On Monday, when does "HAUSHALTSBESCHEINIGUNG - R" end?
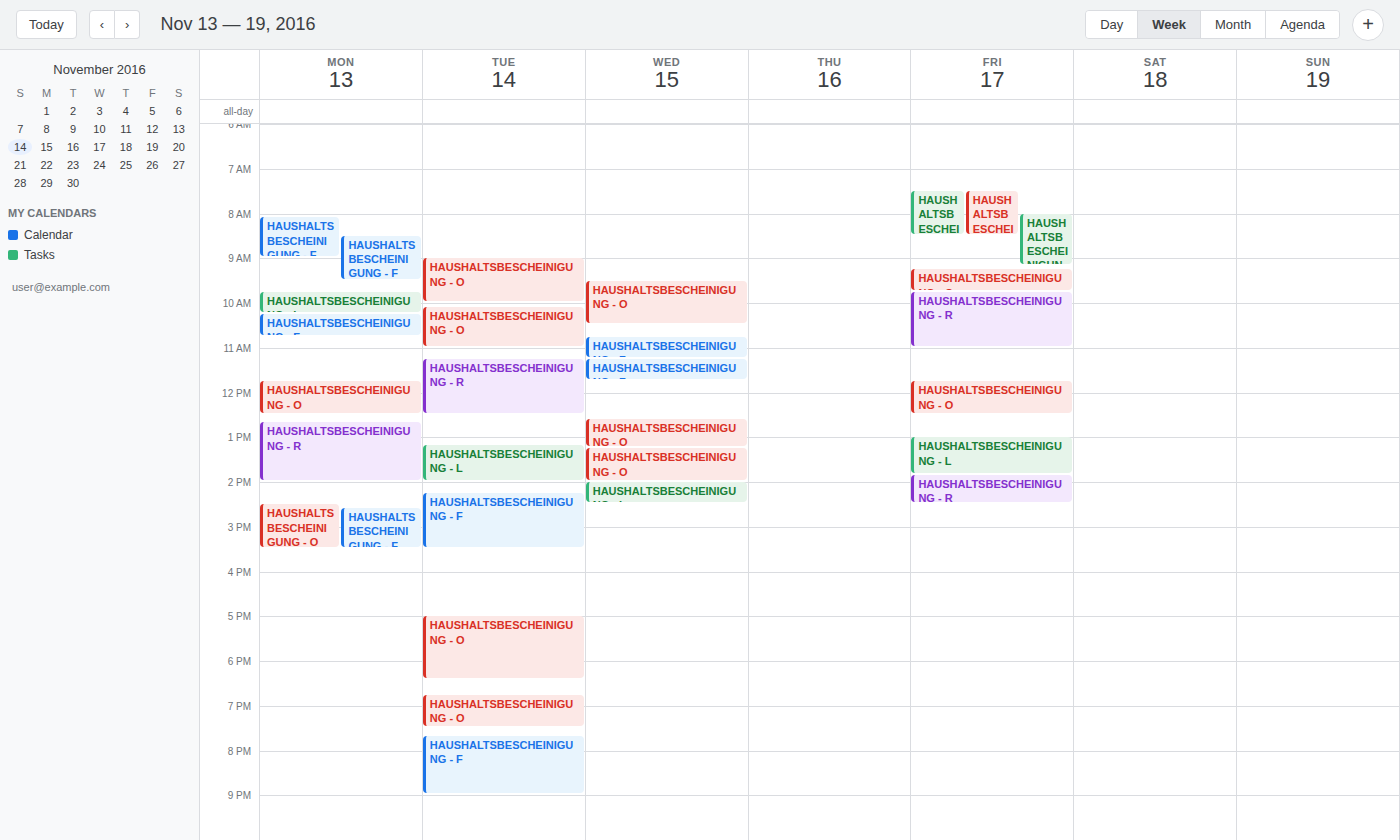
2:00 PM